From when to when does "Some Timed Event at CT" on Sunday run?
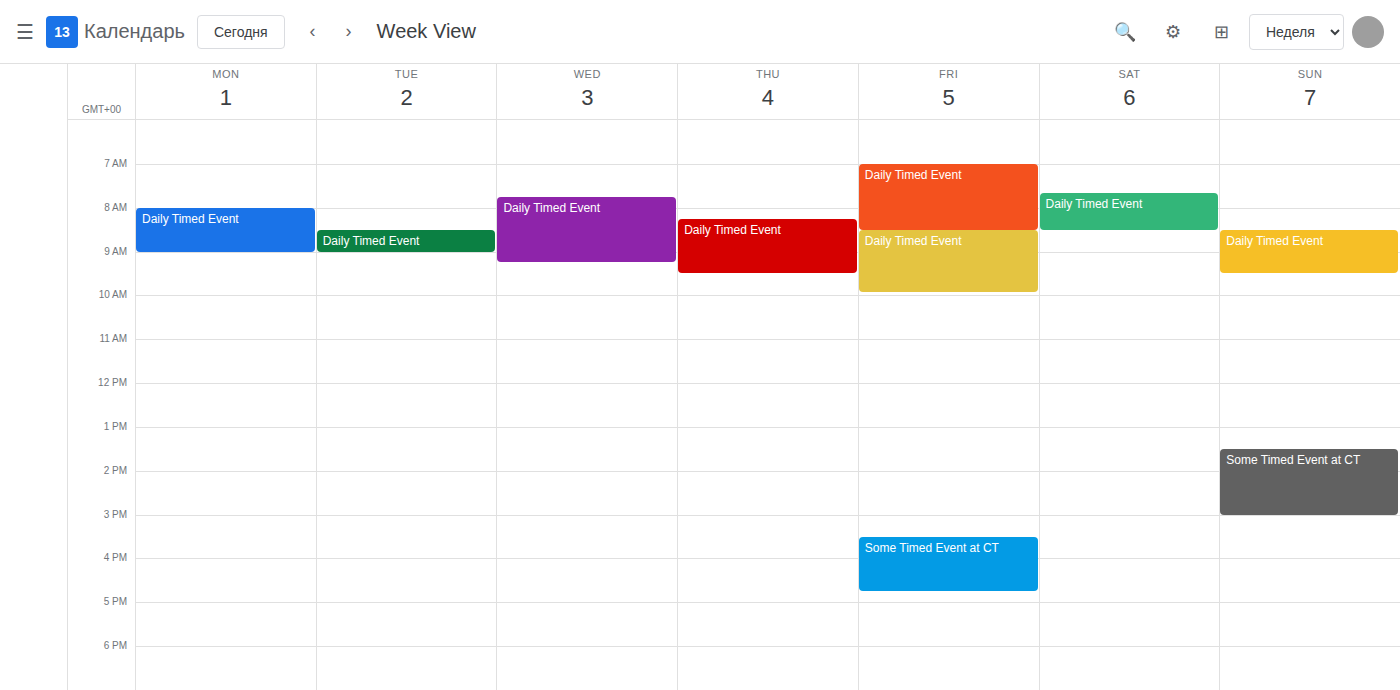
1:30 PM to 3:00 PM